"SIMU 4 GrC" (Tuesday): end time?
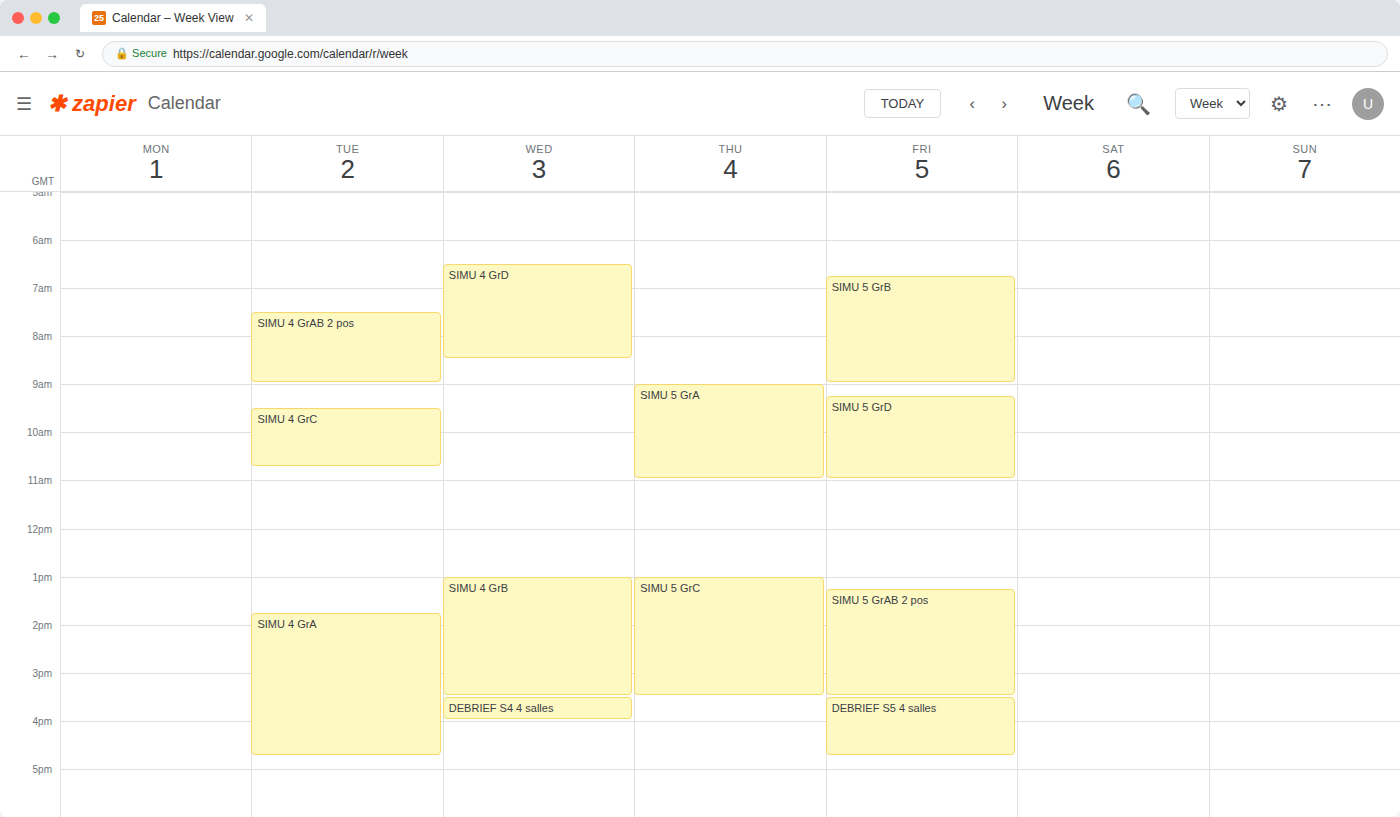
10:45 AM